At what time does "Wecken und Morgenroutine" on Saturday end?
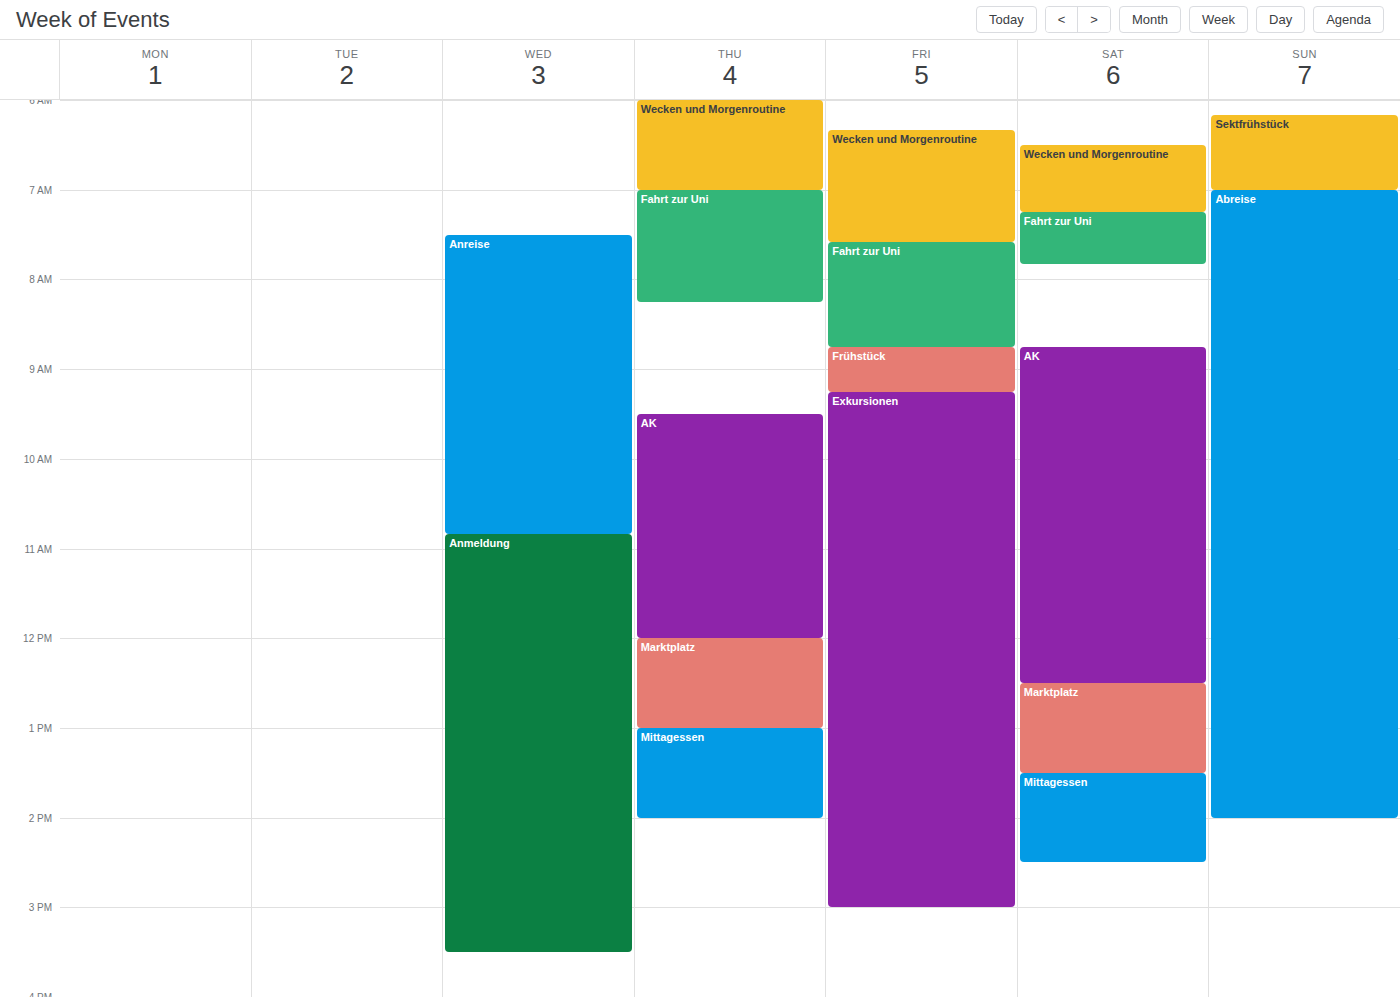
7:15 AM